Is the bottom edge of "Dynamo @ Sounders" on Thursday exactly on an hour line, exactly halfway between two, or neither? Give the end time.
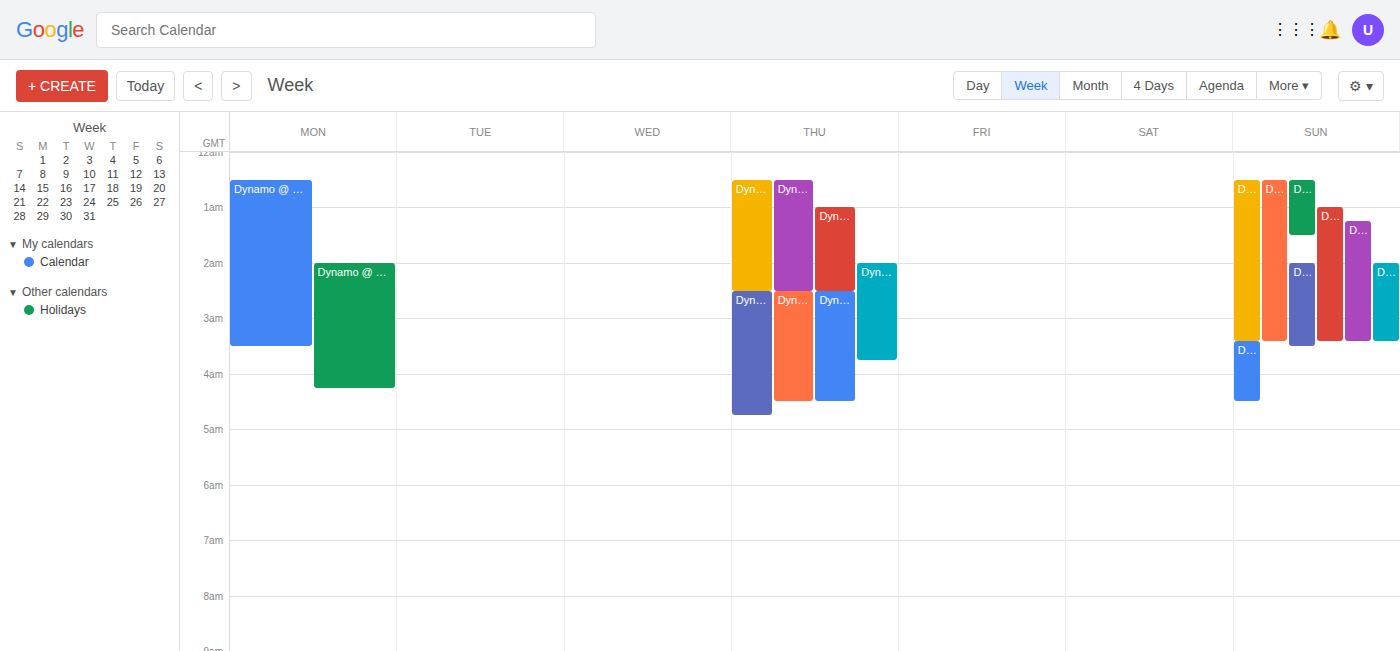
04:45 -- neither: three quarters of the way from the 04:00 line to the 05:00 line.